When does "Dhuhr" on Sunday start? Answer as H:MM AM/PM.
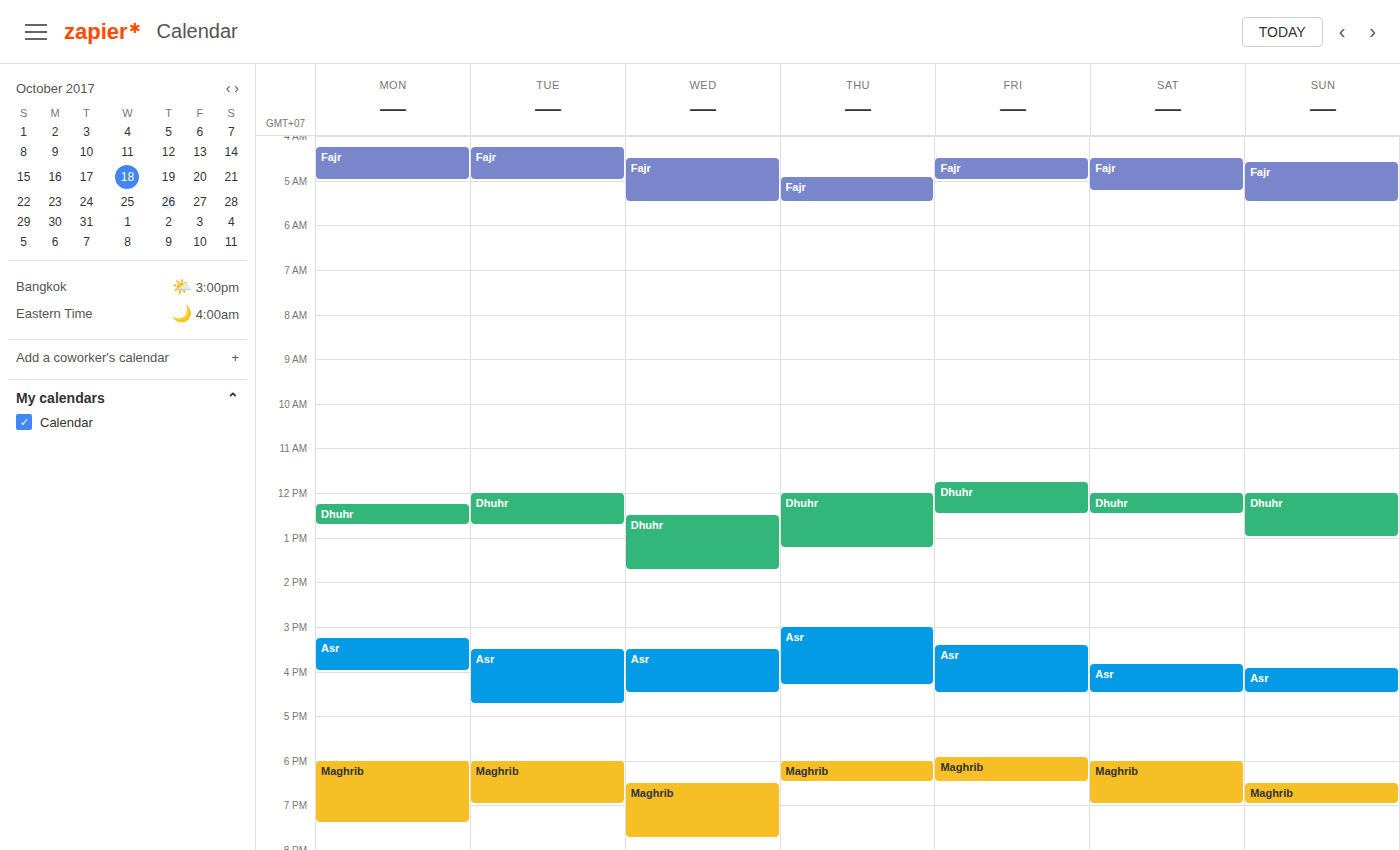
12:00 PM